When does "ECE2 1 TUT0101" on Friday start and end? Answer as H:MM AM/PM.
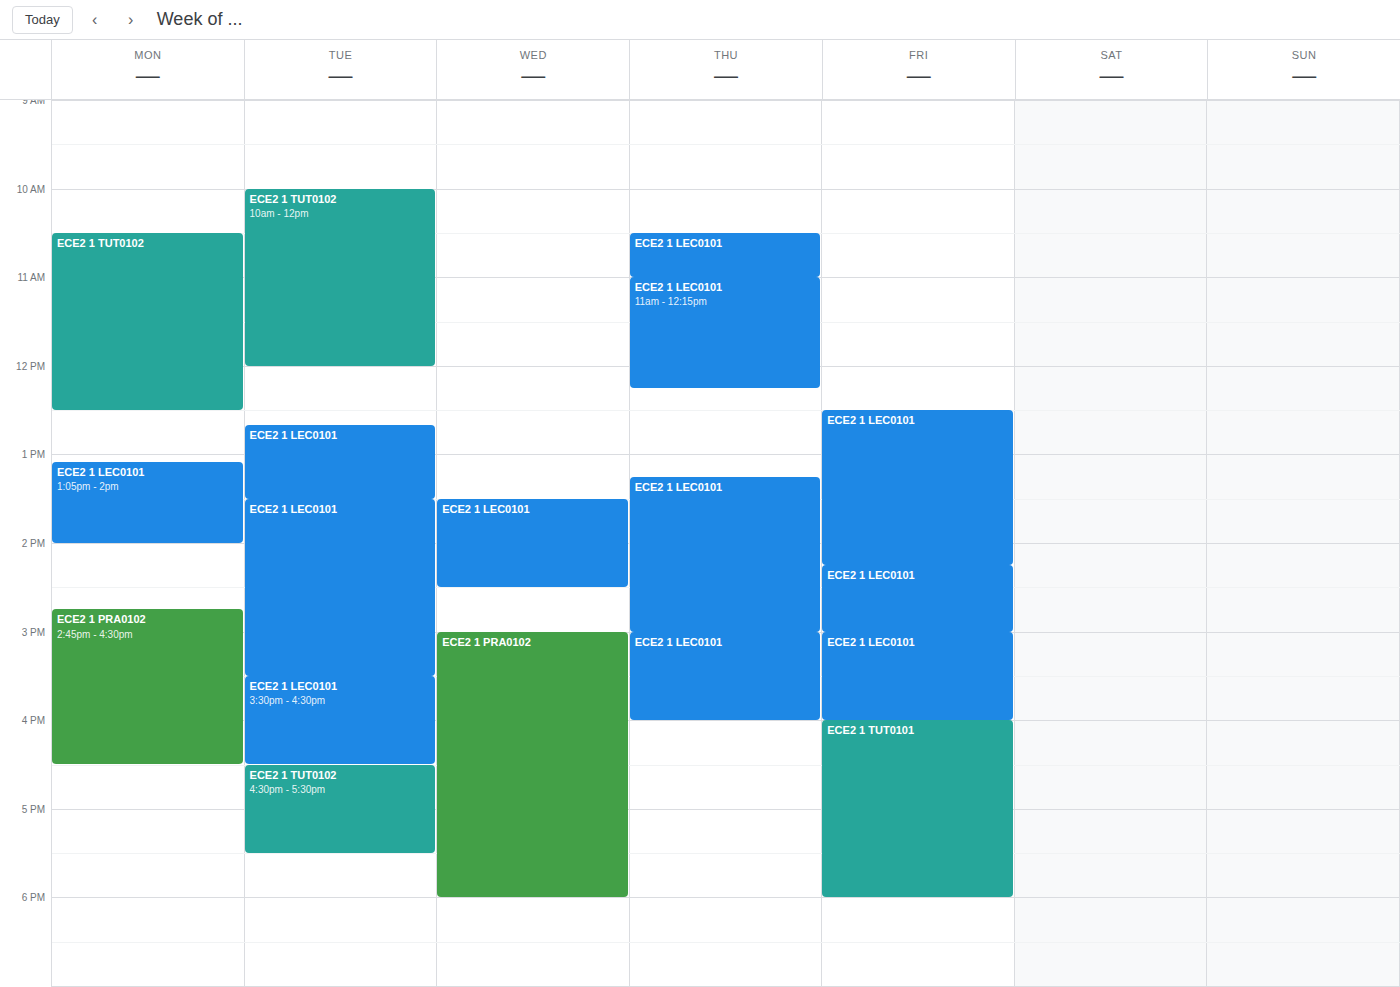
4:00 PM to 6:00 PM